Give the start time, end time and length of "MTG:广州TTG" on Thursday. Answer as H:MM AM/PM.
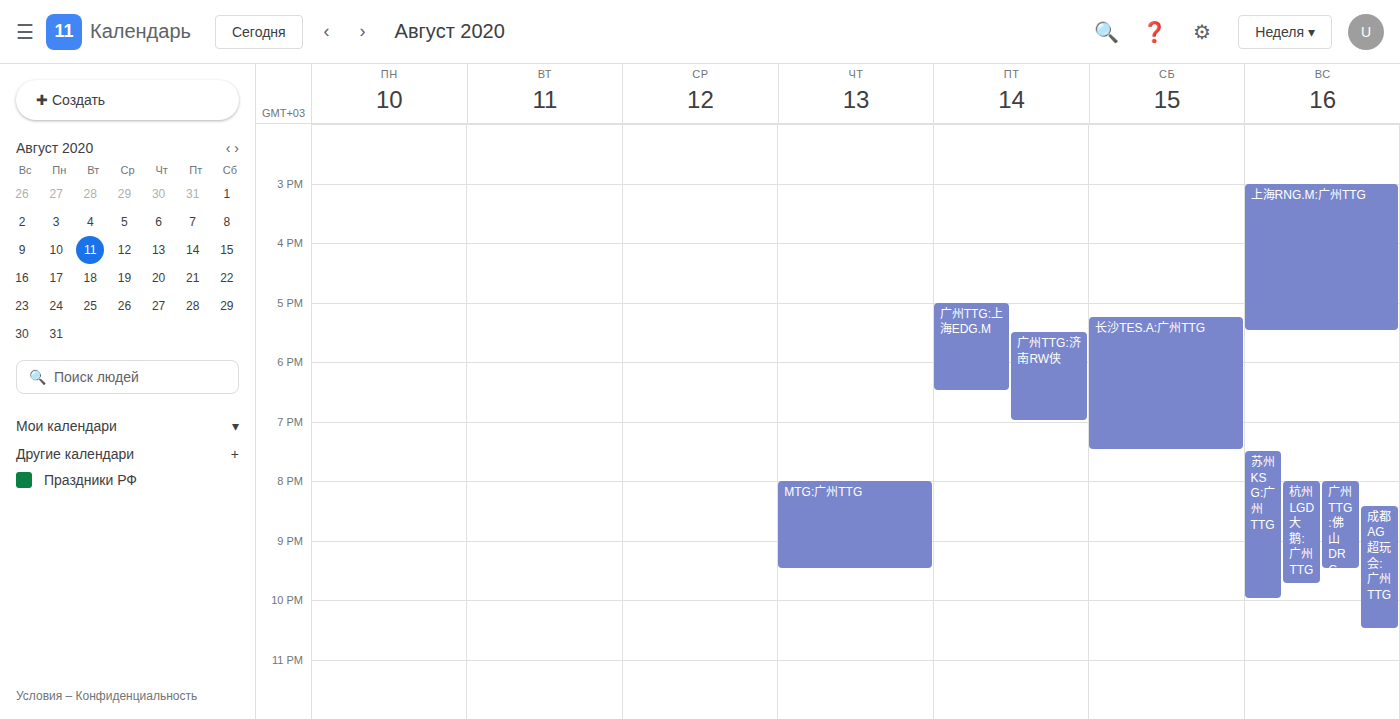
8:00 PM to 9:30 PM, 1 hour 30 minutes